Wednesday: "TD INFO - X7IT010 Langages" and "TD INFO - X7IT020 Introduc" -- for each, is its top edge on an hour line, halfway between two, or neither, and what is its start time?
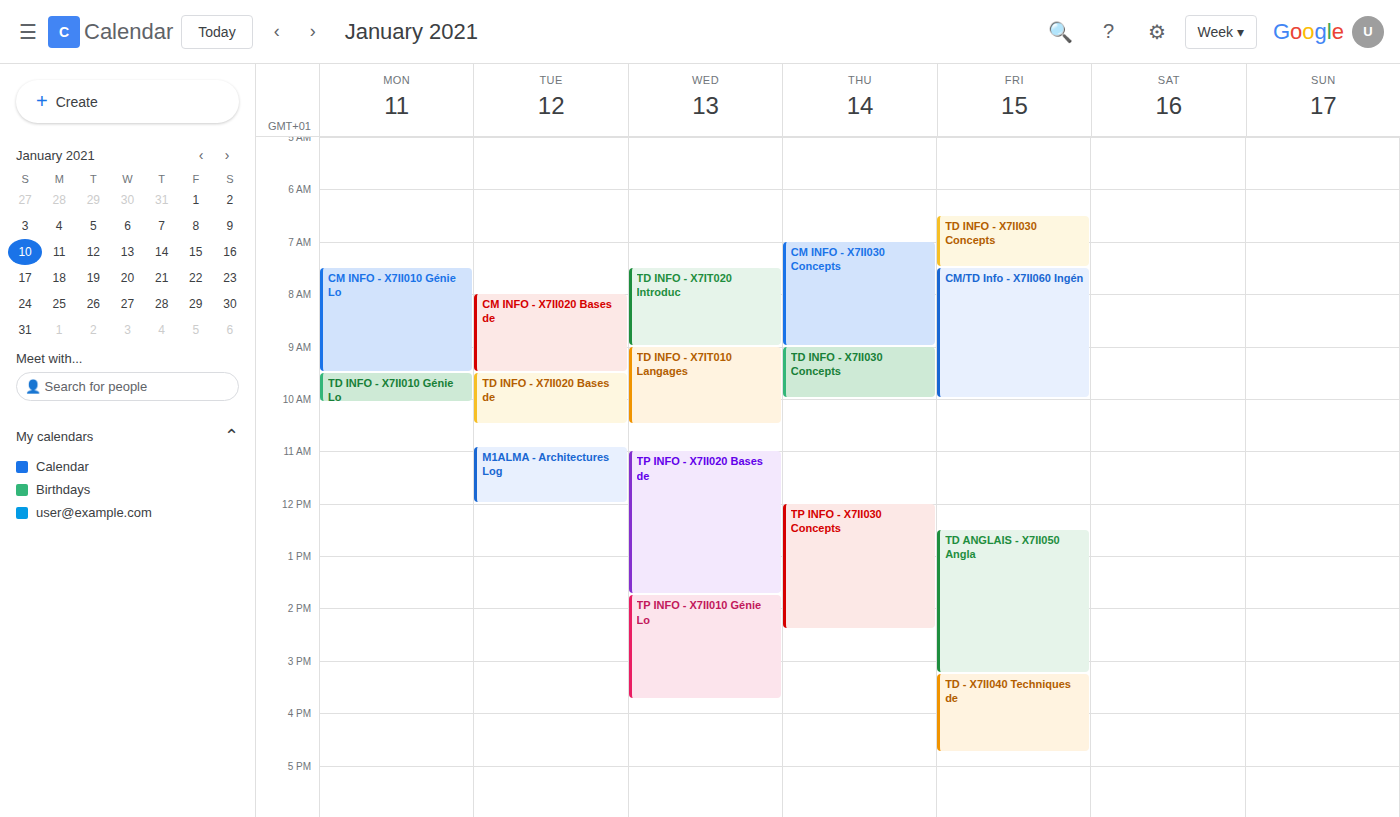
"TD INFO - X7IT010 Langages": 09:00, exactly on the 09:00 line. "TD INFO - X7IT020 Introduc": 07:30, halfway between the 07:00 and 08:00 lines.